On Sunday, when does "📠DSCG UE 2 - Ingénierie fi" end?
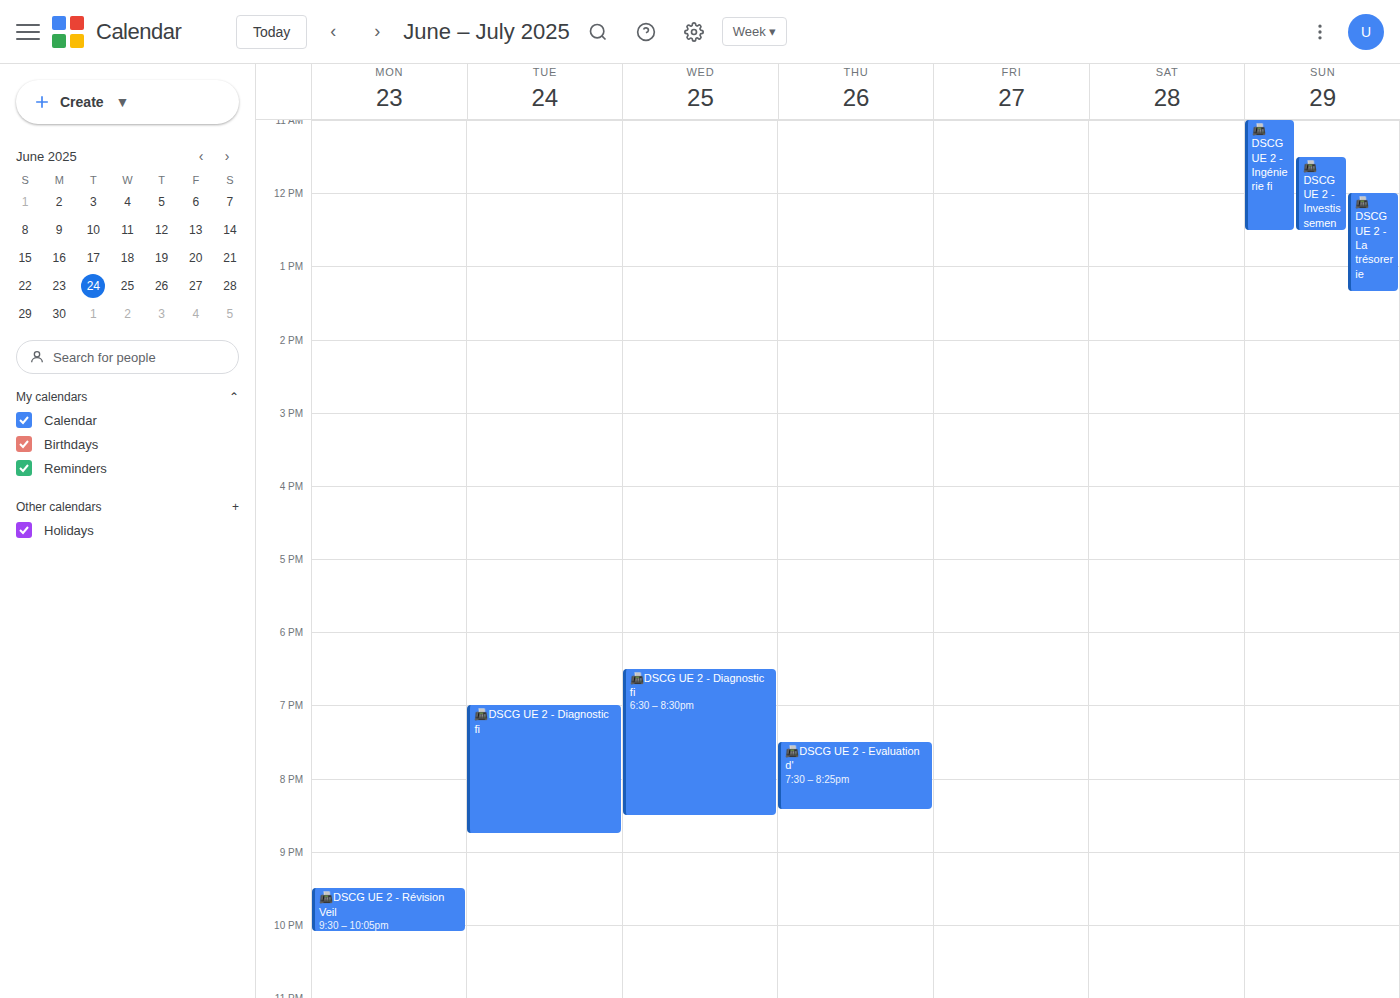
12:30 PM